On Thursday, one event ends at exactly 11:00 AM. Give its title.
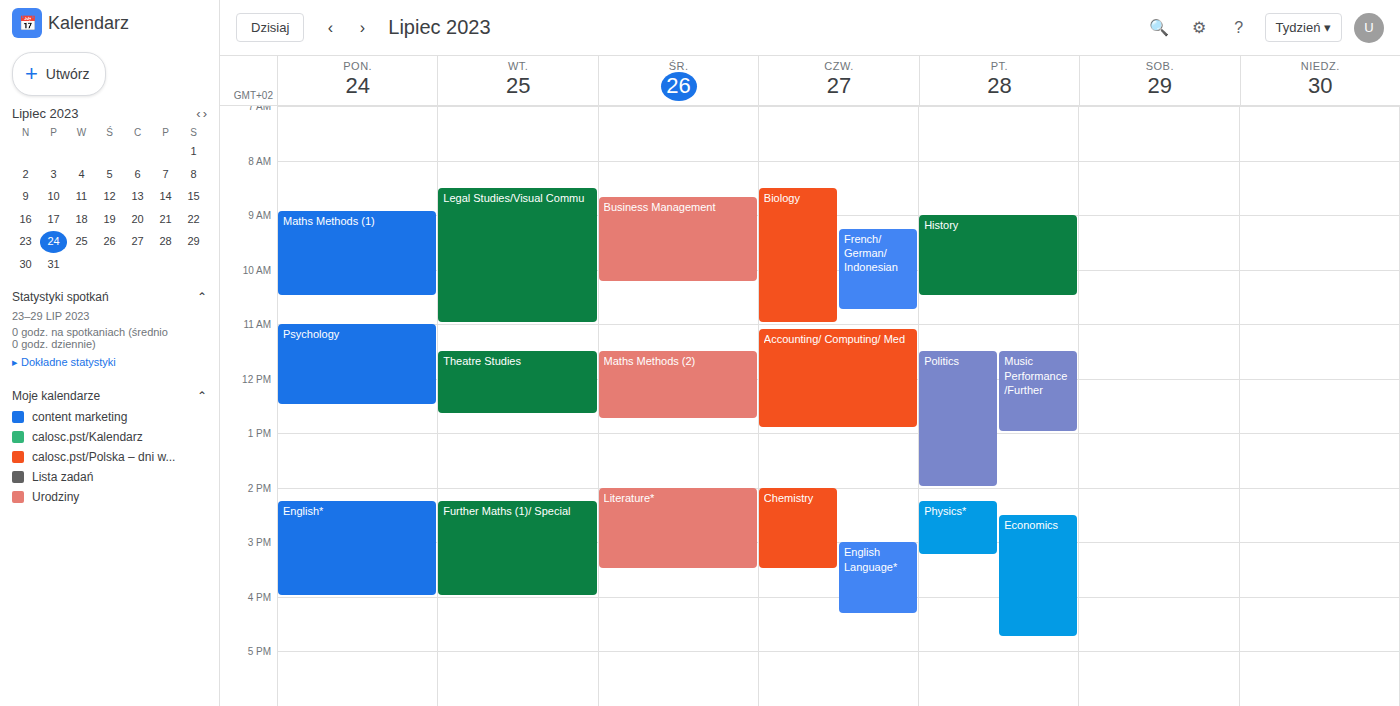
"Biology"